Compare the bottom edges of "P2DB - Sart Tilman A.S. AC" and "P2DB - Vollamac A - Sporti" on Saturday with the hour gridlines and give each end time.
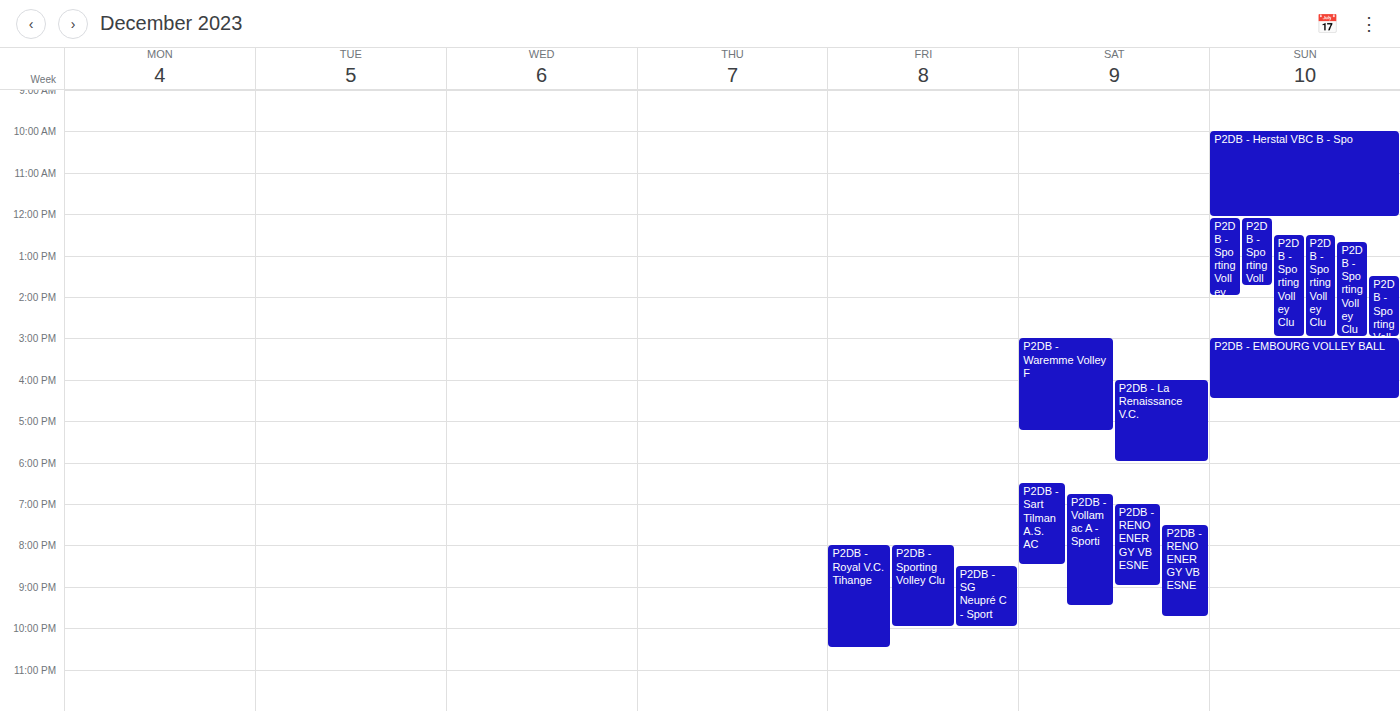
"P2DB - Sart Tilman A.S. AC": 8:30 PM, halfway between the 8 PM and 9 PM lines. "P2DB - Vollamac A - Sporti": 9:30 PM, halfway between the 9 PM and 10 PM lines.